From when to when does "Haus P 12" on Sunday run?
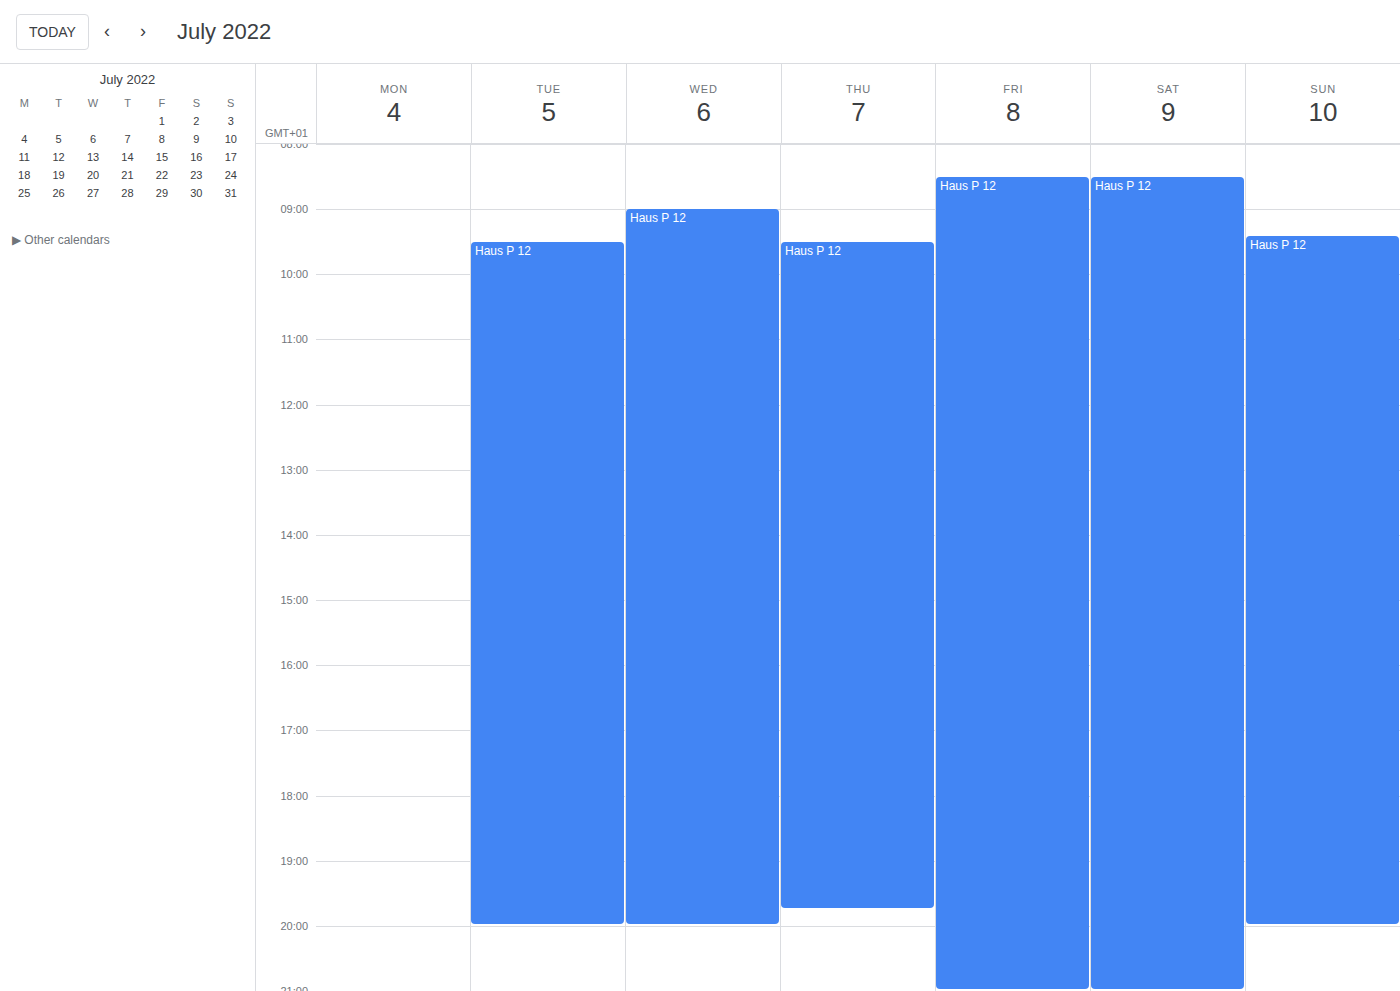
9:25 AM to 8:00 PM